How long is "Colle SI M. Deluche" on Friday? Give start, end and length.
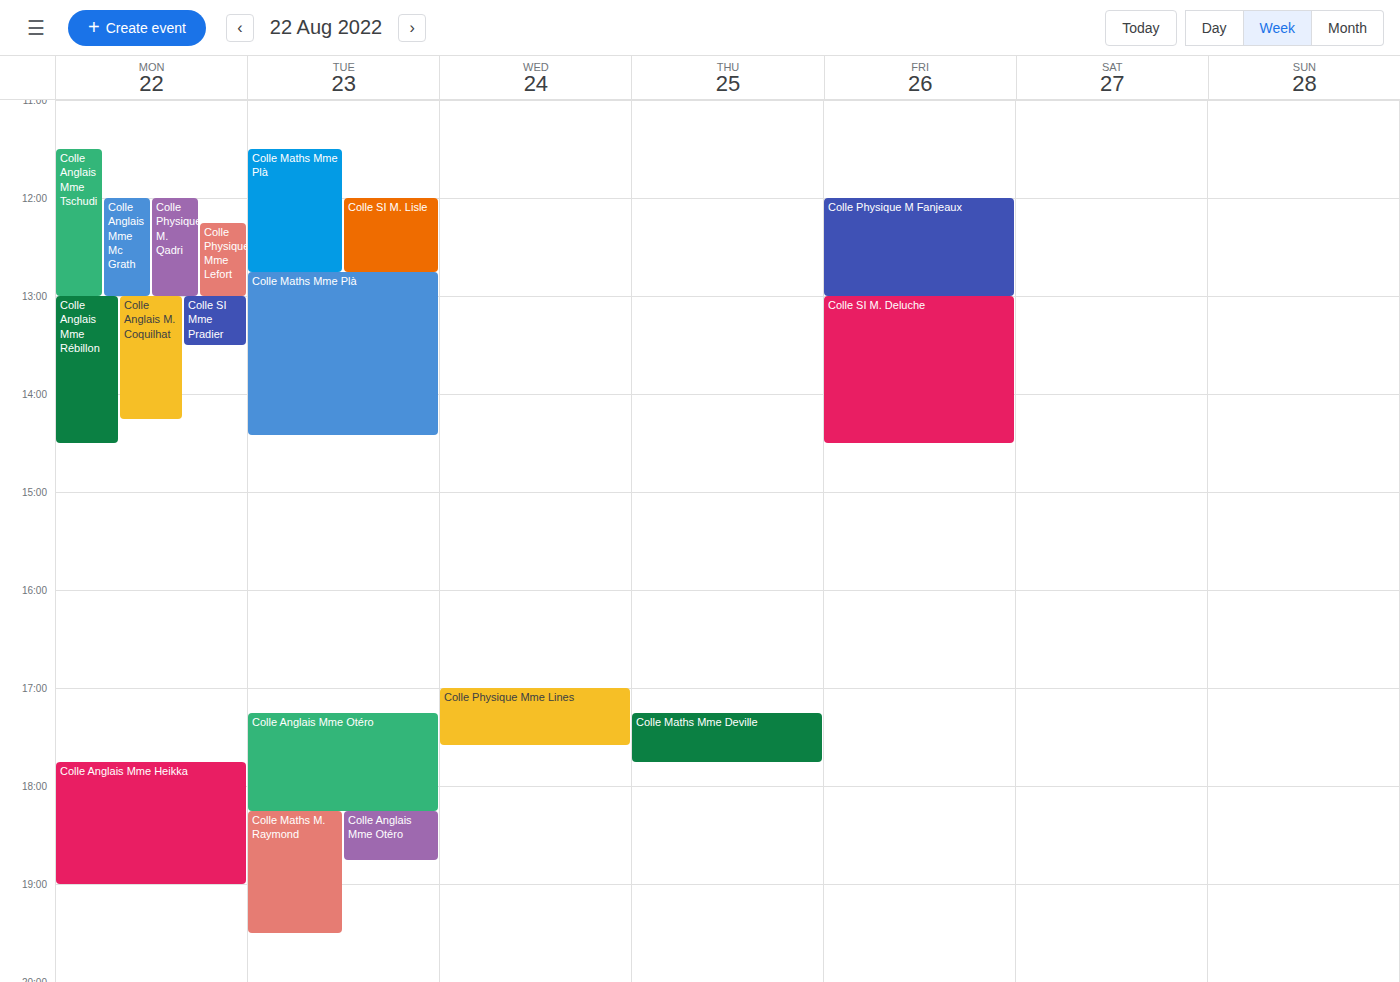
1:00 PM to 2:30 PM, 1 hour 30 minutes